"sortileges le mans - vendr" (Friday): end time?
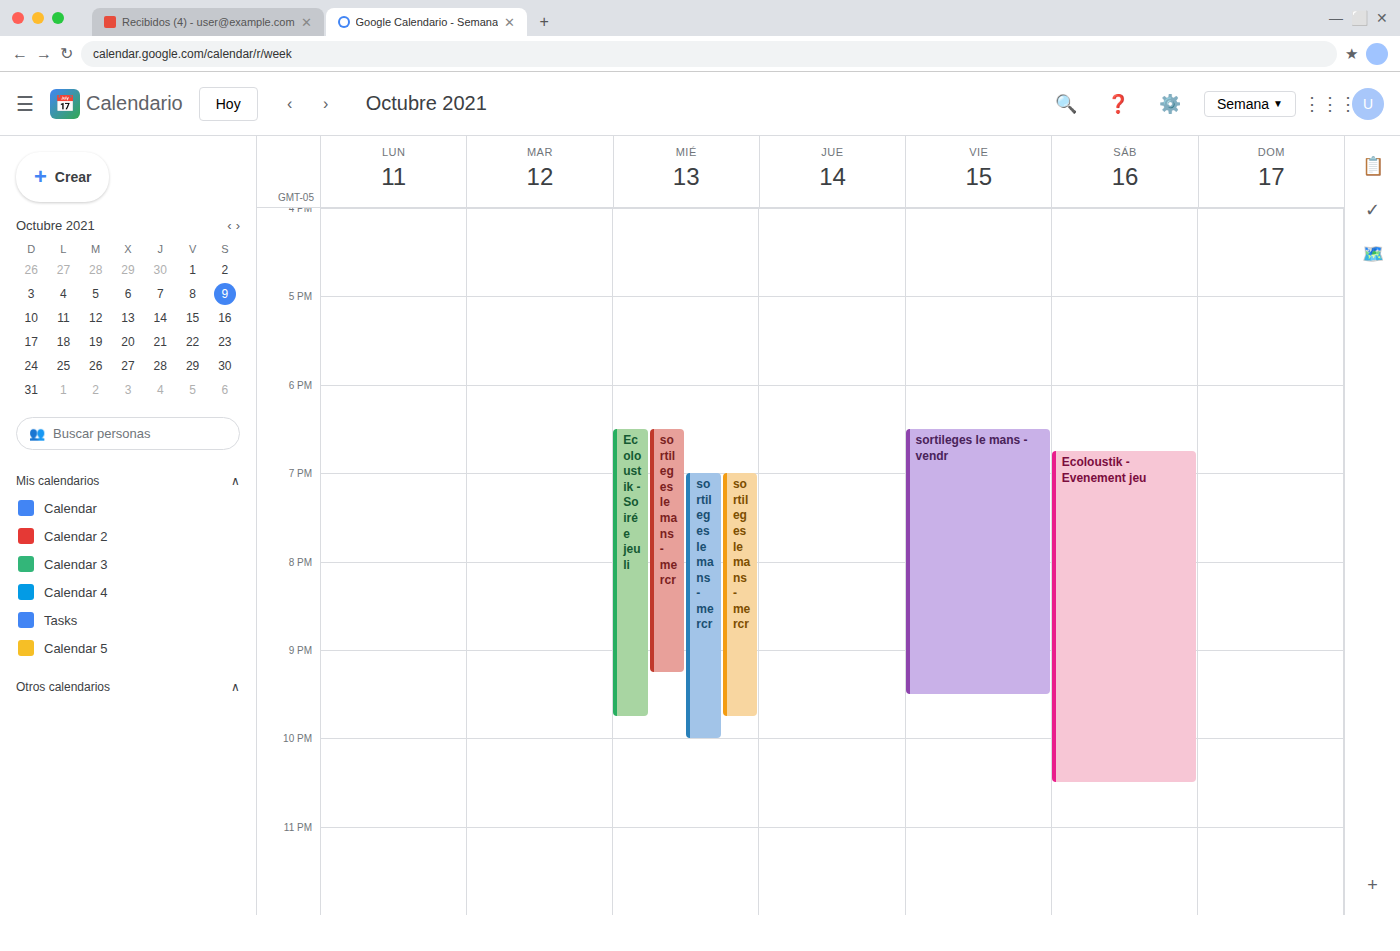
9:30 PM